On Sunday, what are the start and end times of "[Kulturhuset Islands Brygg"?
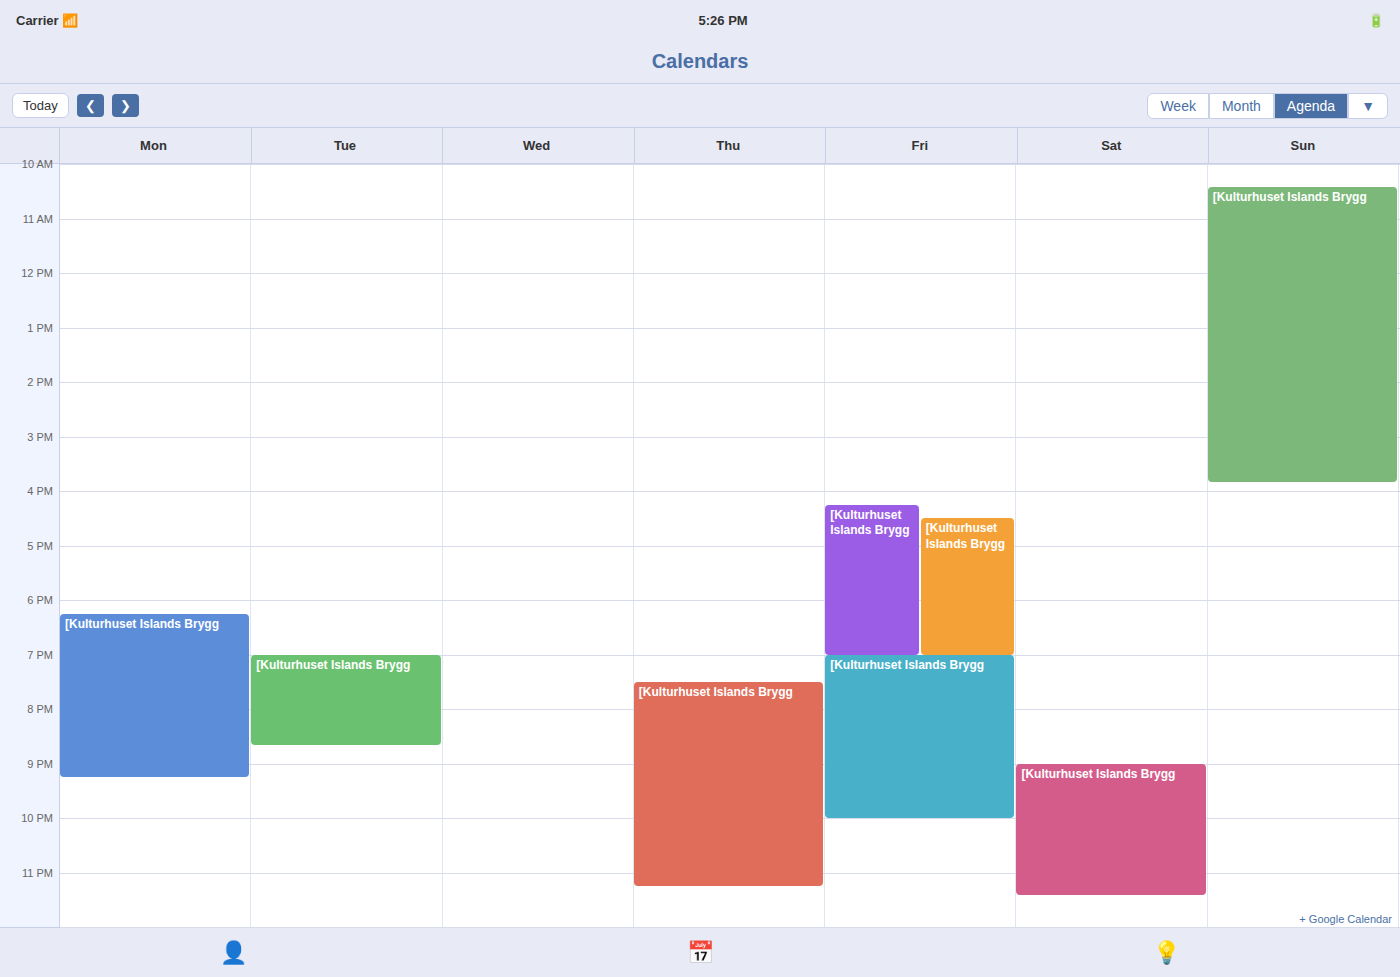
10:25 AM to 3:50 PM